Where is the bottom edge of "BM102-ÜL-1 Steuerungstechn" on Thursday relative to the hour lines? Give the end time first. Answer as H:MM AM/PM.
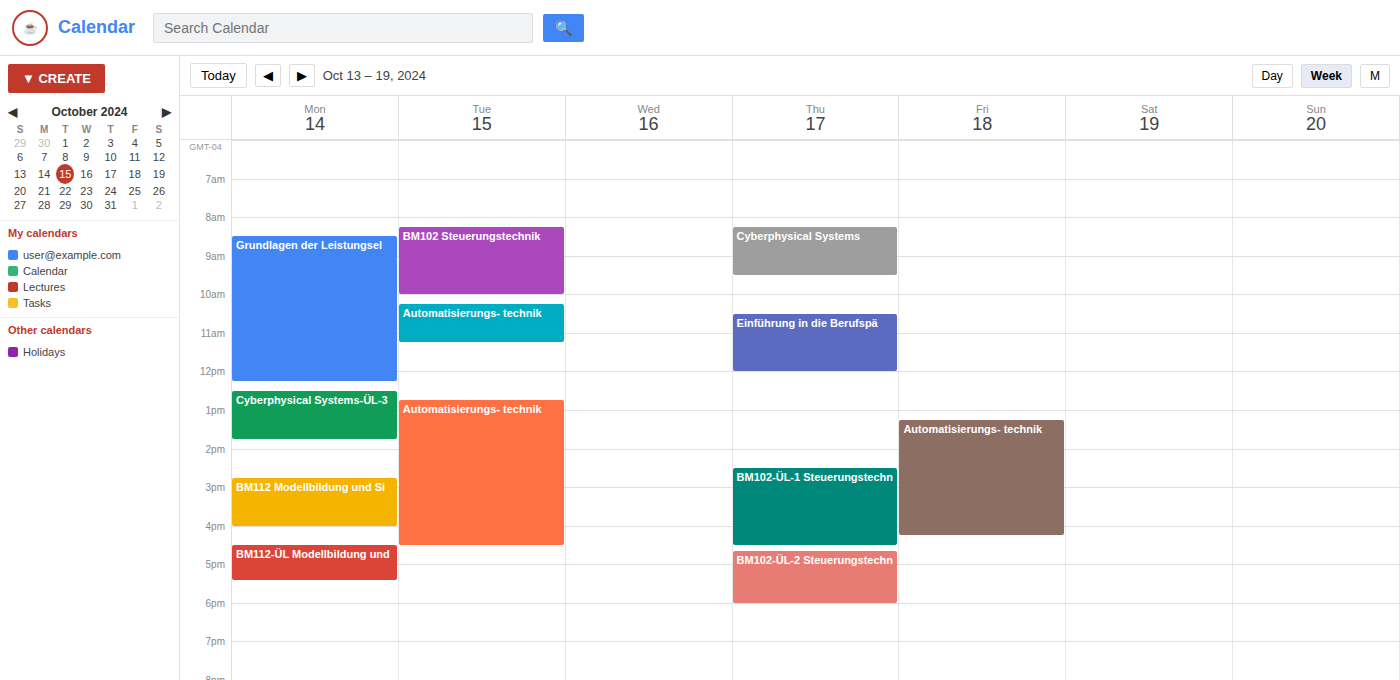
4:30 PM -- halfway between the 4 PM and 5 PM lines.